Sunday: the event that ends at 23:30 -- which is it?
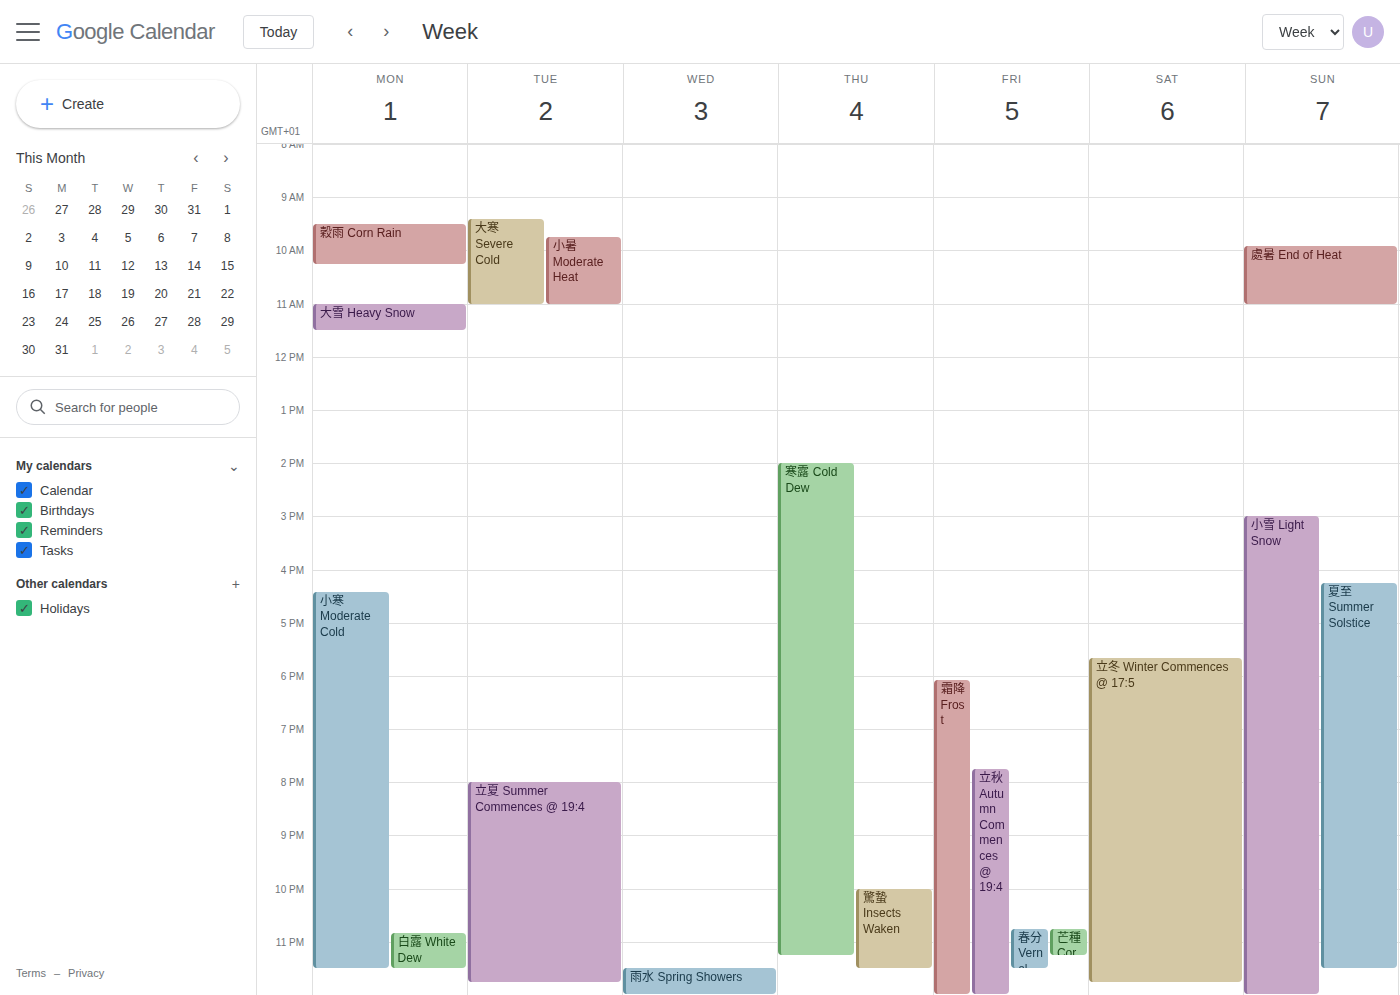
"夏至 Summer Solstice"